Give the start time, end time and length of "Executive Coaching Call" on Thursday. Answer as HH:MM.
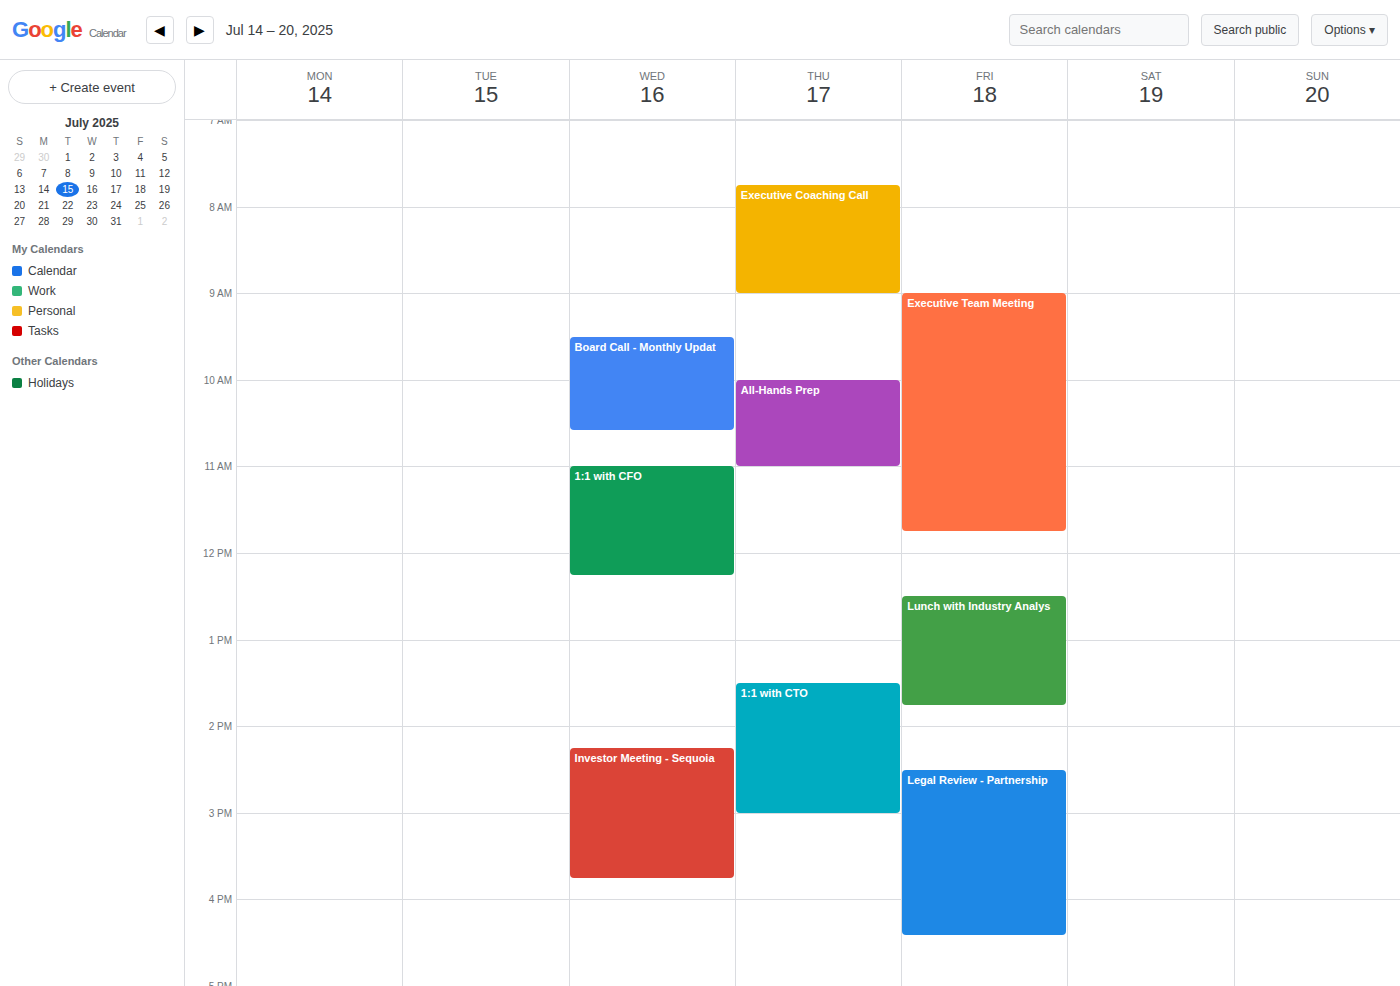
07:45 to 09:00, 1 hour 15 minutes